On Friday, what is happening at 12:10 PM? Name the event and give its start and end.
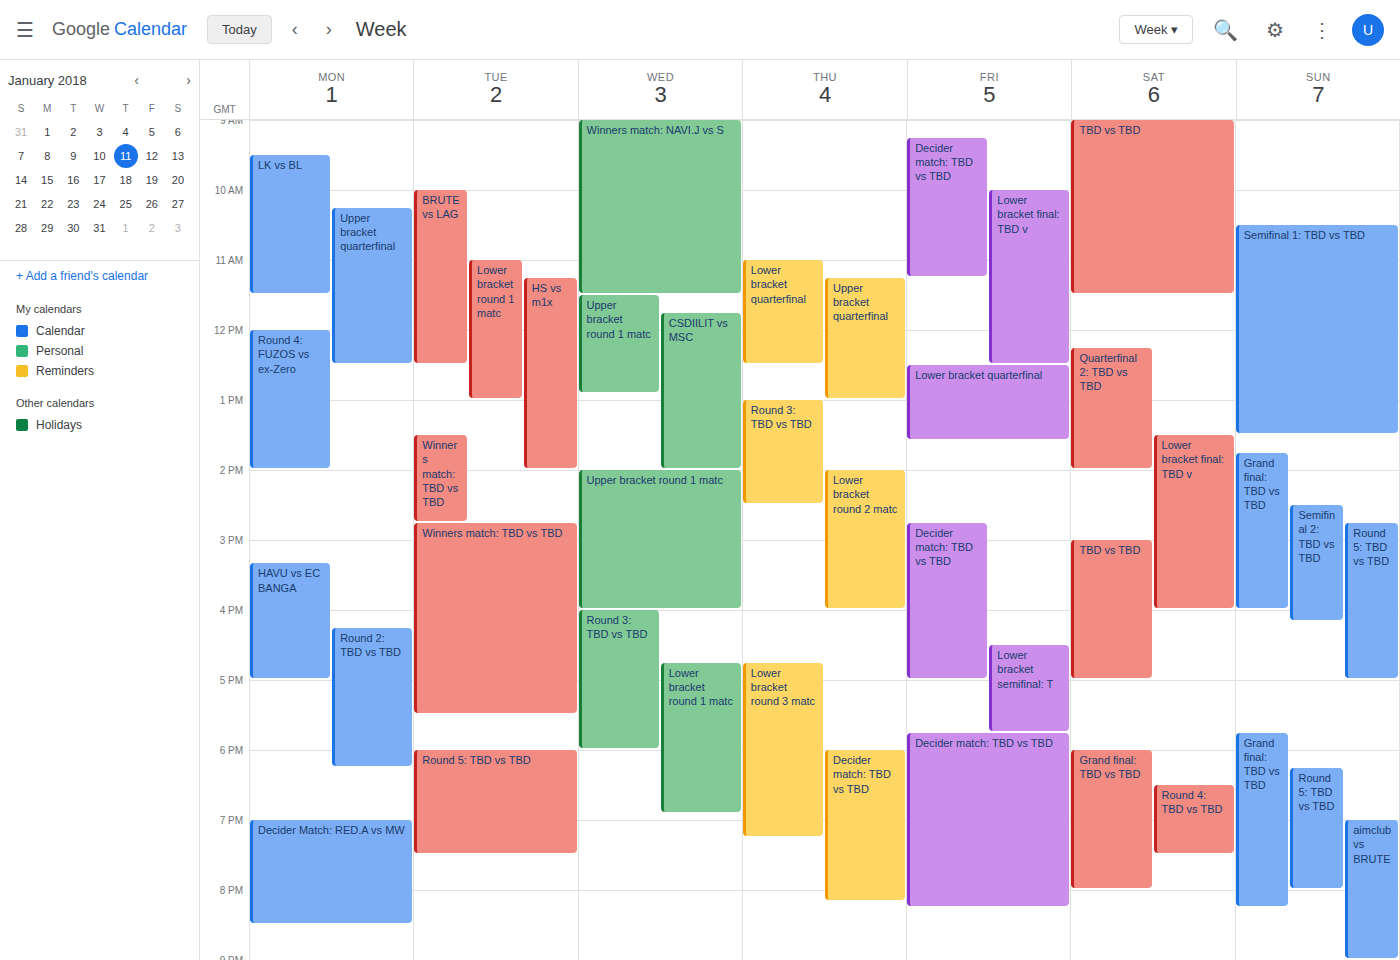
"Lower bracket final: TBD v", 10:00 AM to 12:30 PM